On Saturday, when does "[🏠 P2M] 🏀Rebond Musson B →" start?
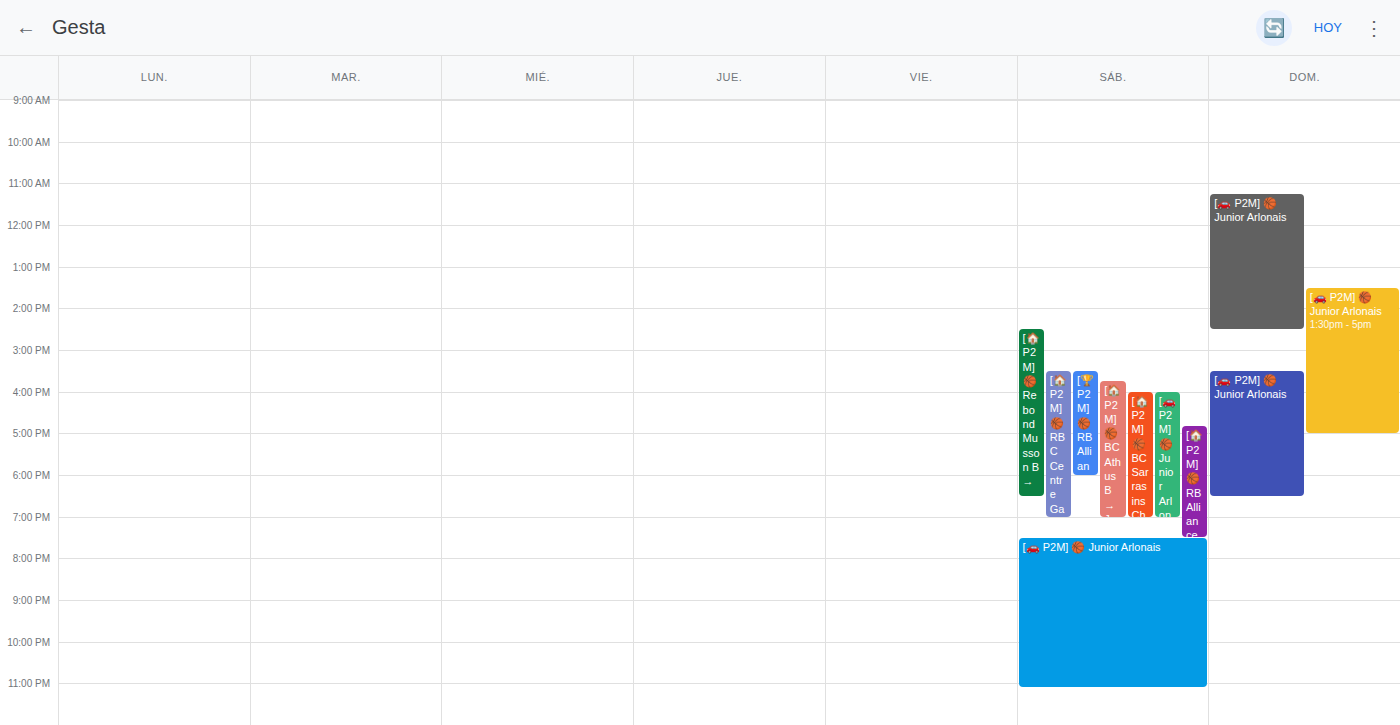
2:30 PM